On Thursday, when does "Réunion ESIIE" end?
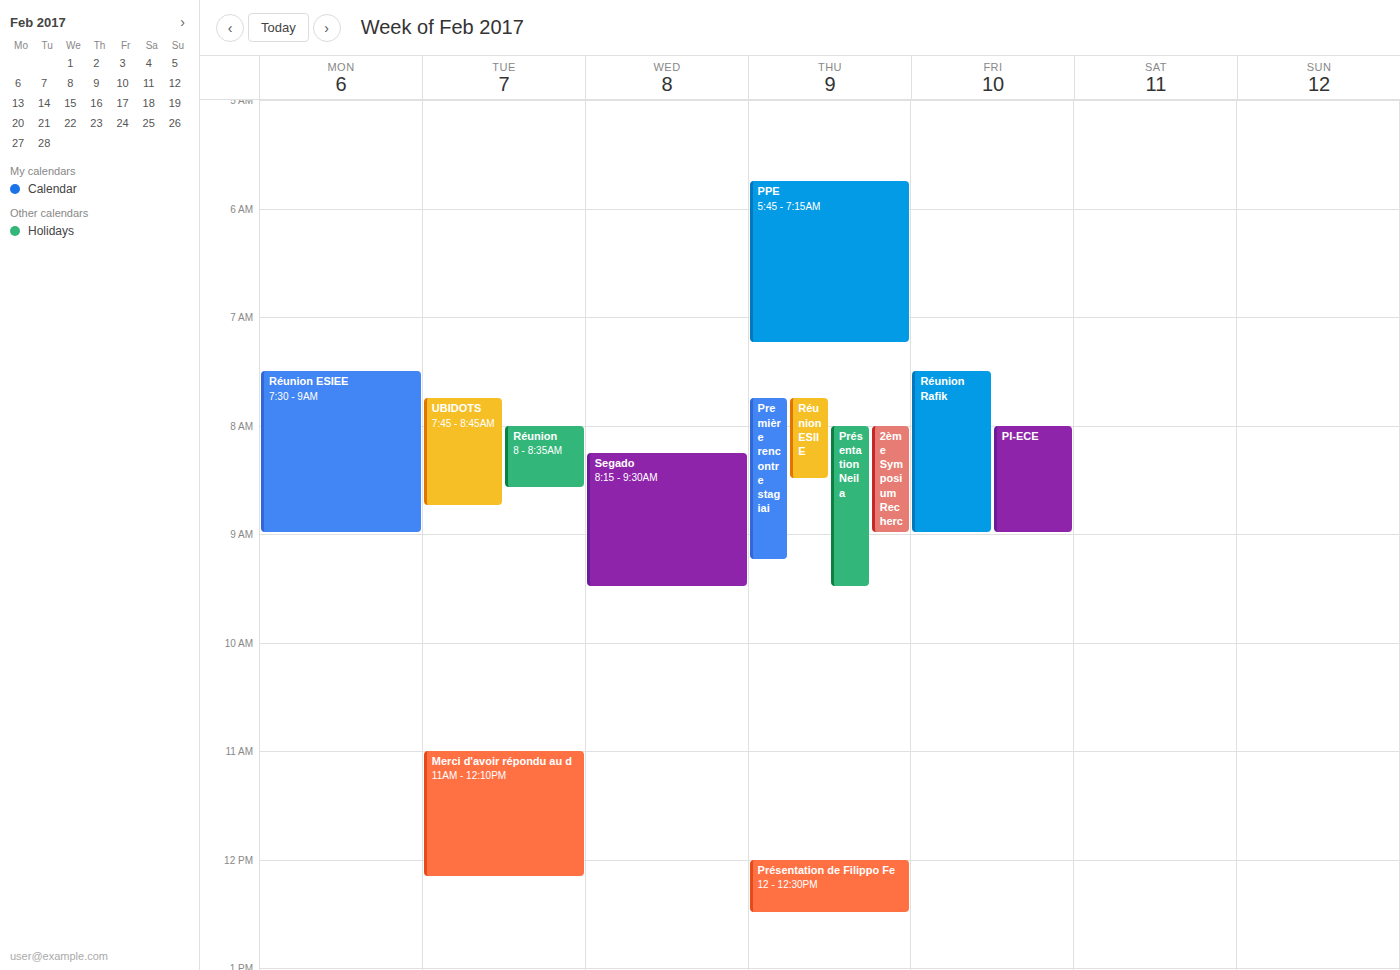
8:30 AM